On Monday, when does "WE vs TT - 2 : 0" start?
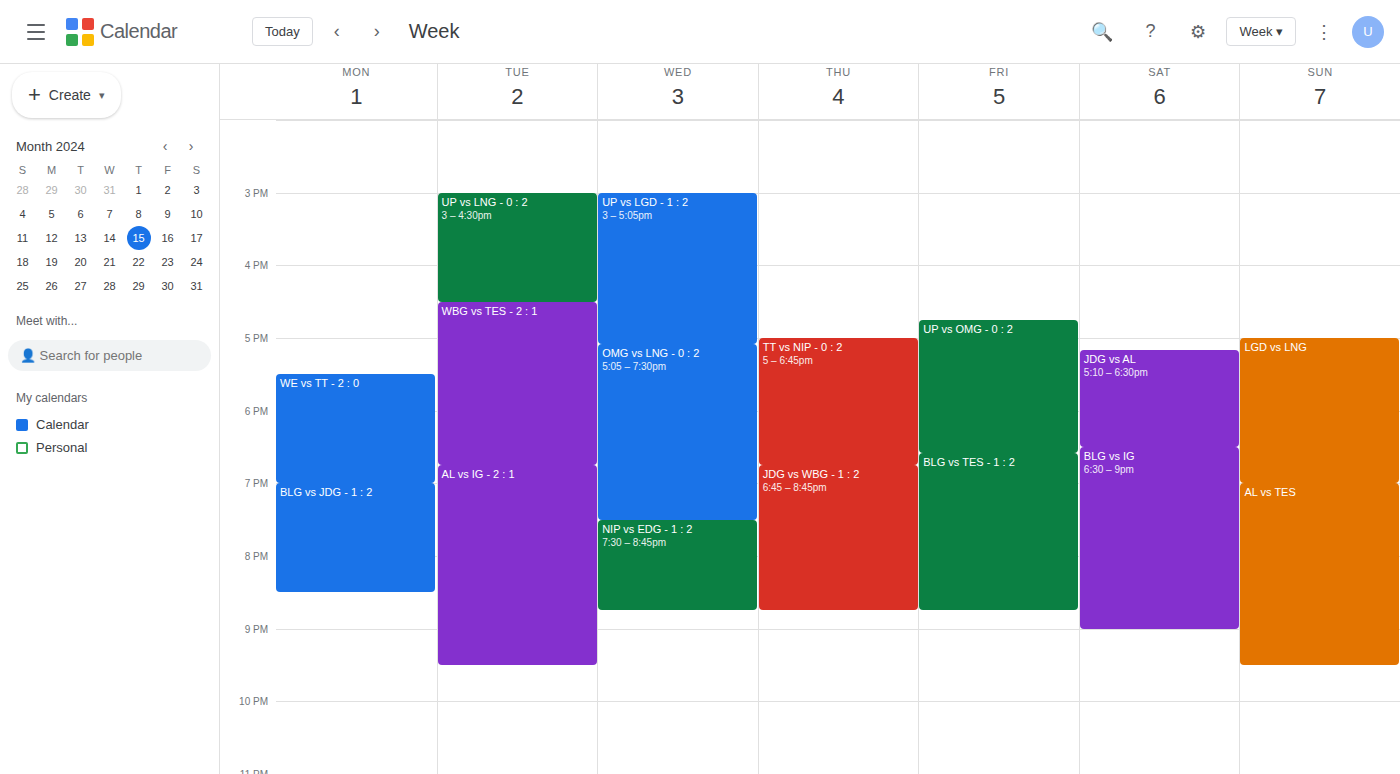
5:30 PM